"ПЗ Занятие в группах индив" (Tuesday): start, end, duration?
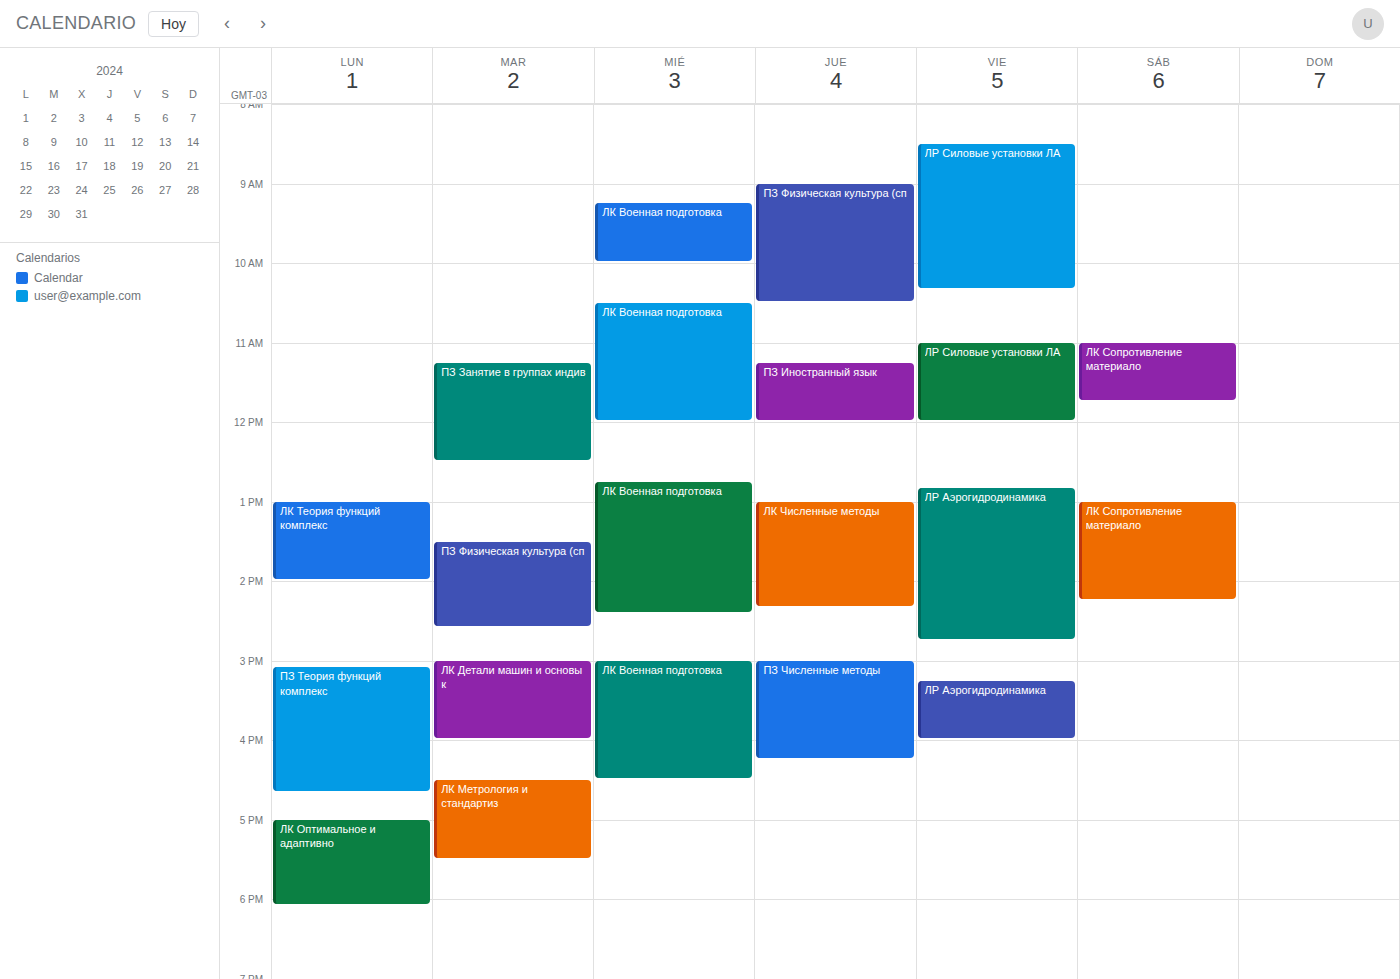
11:15 AM to 12:30 PM, 1 hour 15 minutes